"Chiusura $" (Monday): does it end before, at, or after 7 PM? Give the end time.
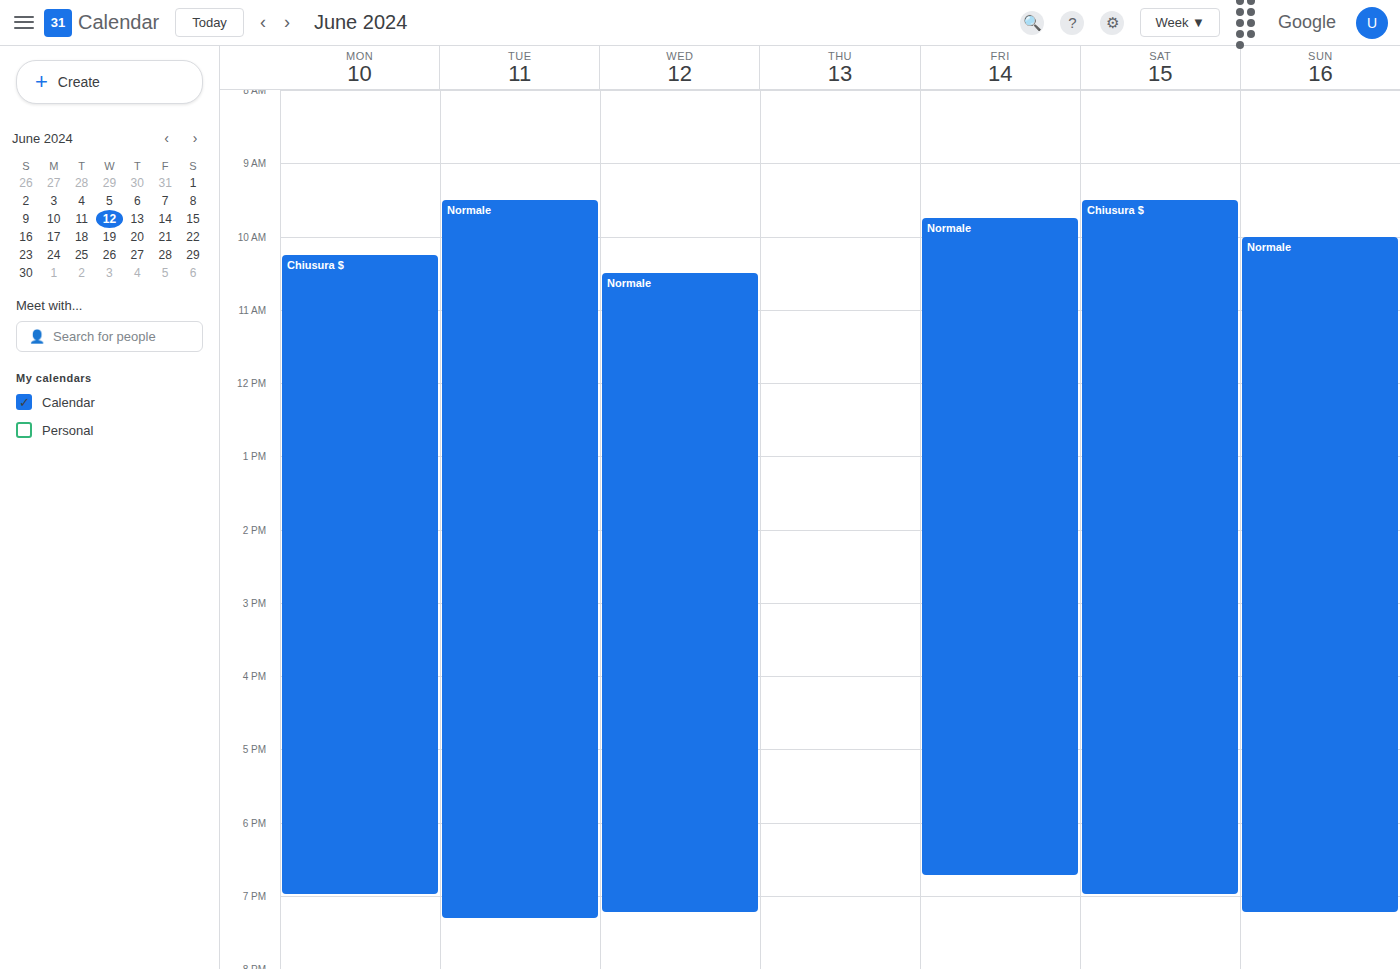
7:00 PM -- exactly at 7 PM, on the 7 PM line.